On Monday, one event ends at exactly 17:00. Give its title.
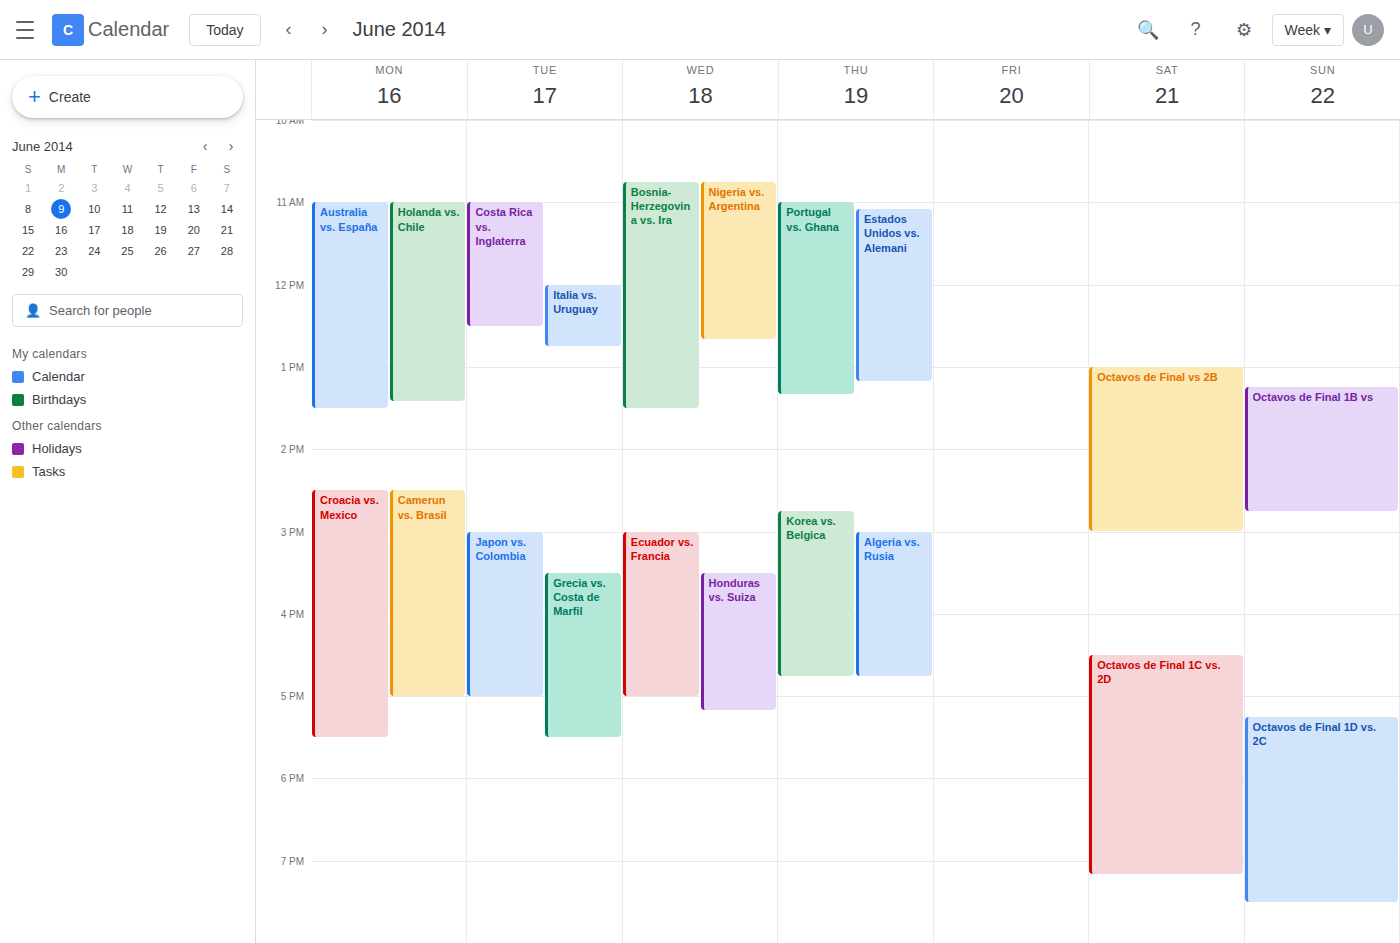
"Camerun vs. Brasil"